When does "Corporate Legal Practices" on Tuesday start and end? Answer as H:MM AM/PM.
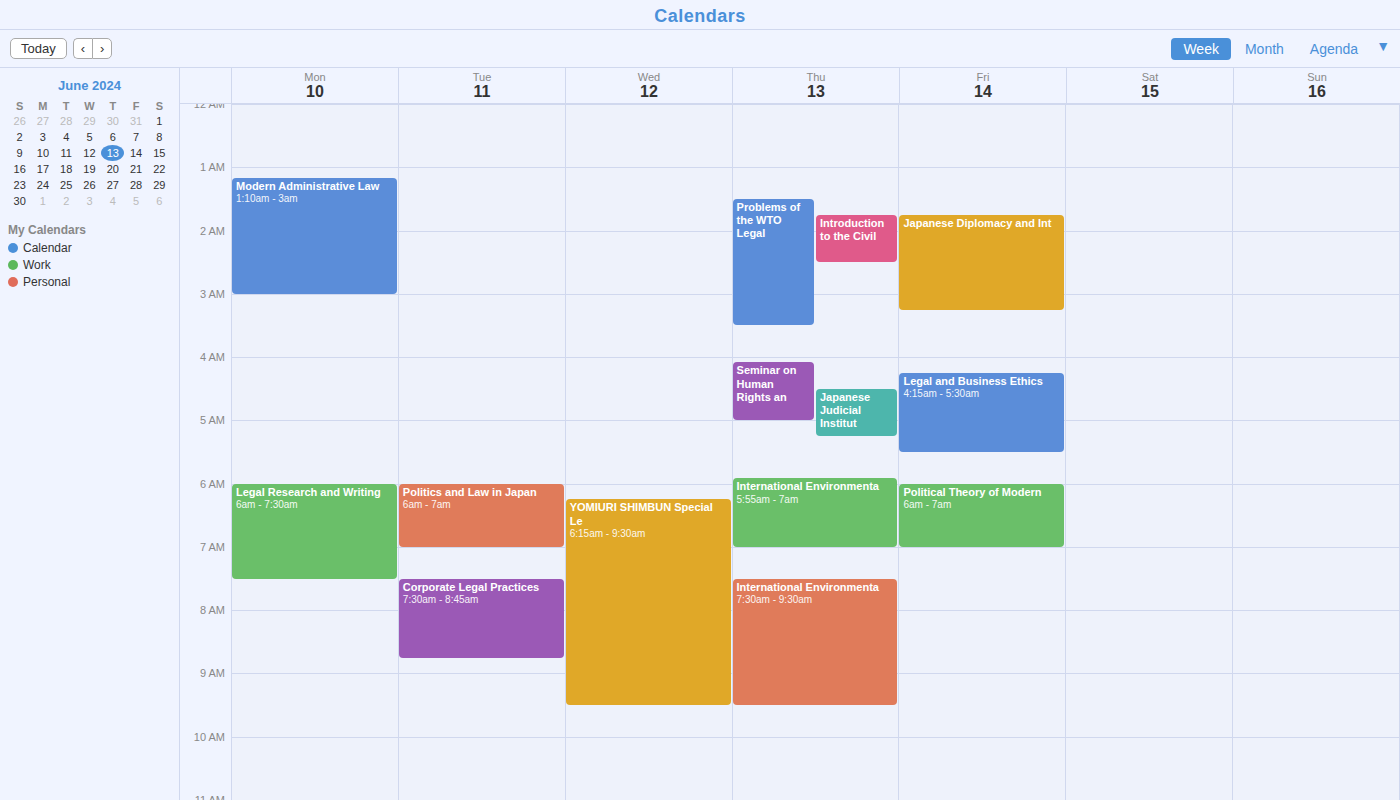
7:30 AM to 8:45 AM